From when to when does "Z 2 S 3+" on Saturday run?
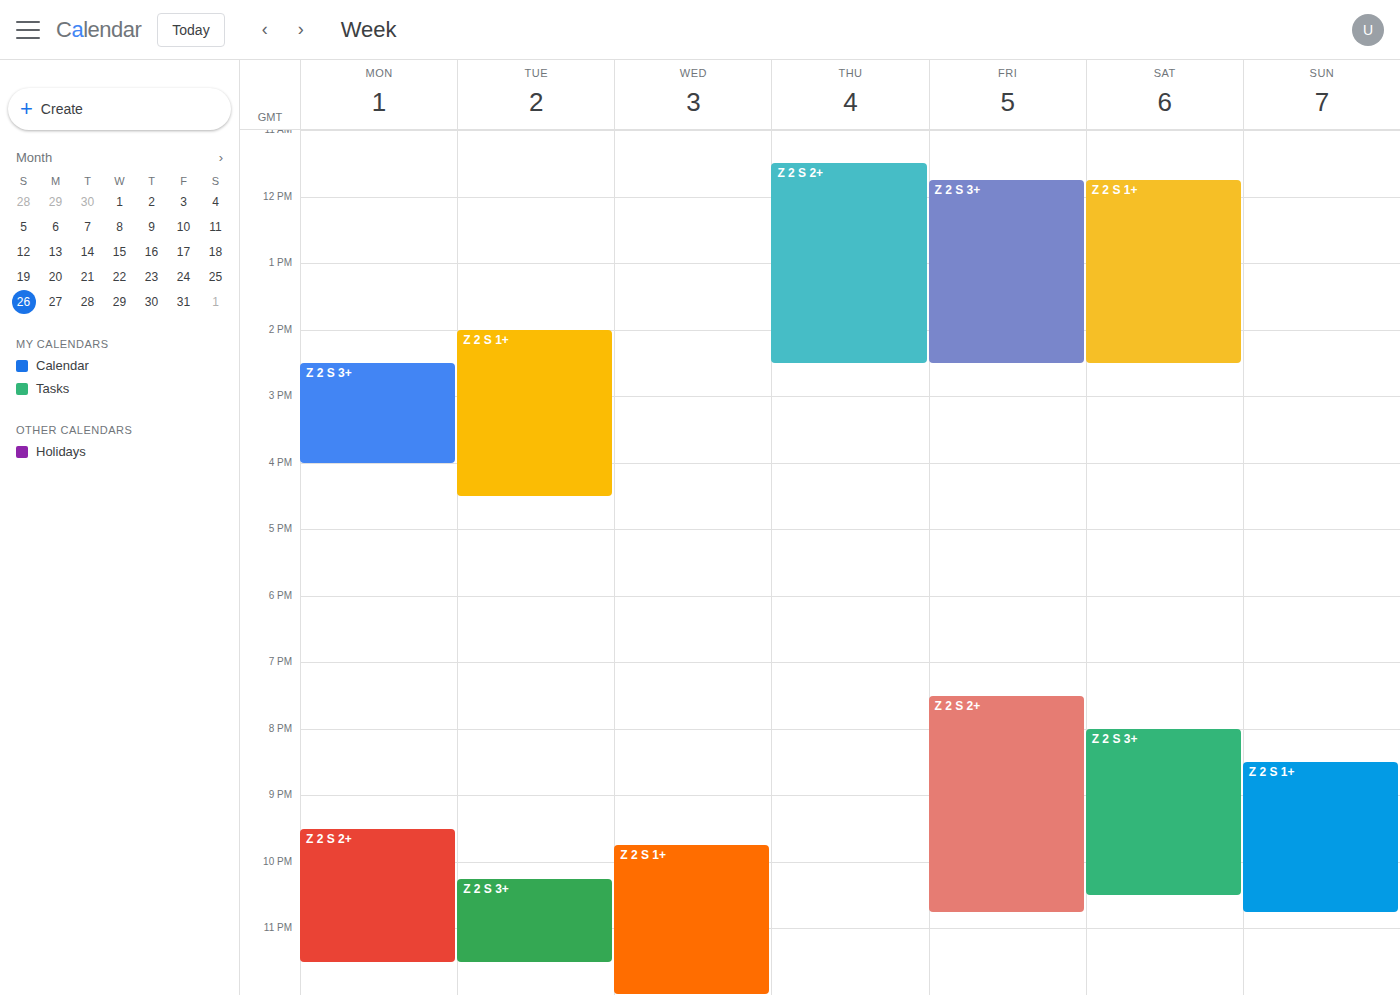
8:00 PM to 10:30 PM